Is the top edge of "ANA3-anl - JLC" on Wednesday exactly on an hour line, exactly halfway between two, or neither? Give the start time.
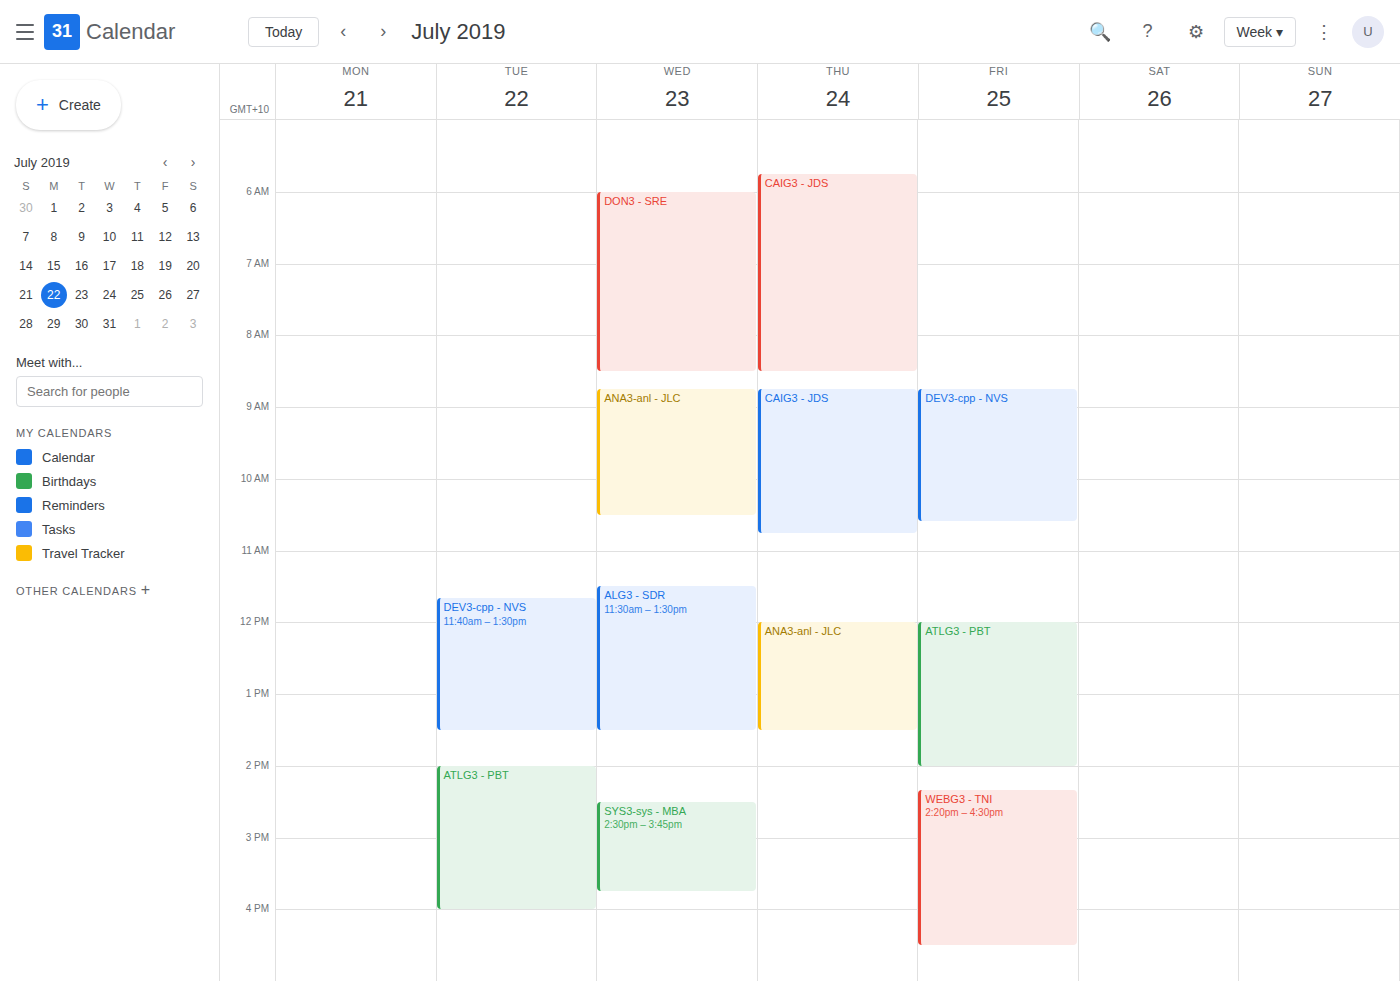
8:45 AM -- neither: three quarters of the way from the 8 AM line to the 9 AM line.